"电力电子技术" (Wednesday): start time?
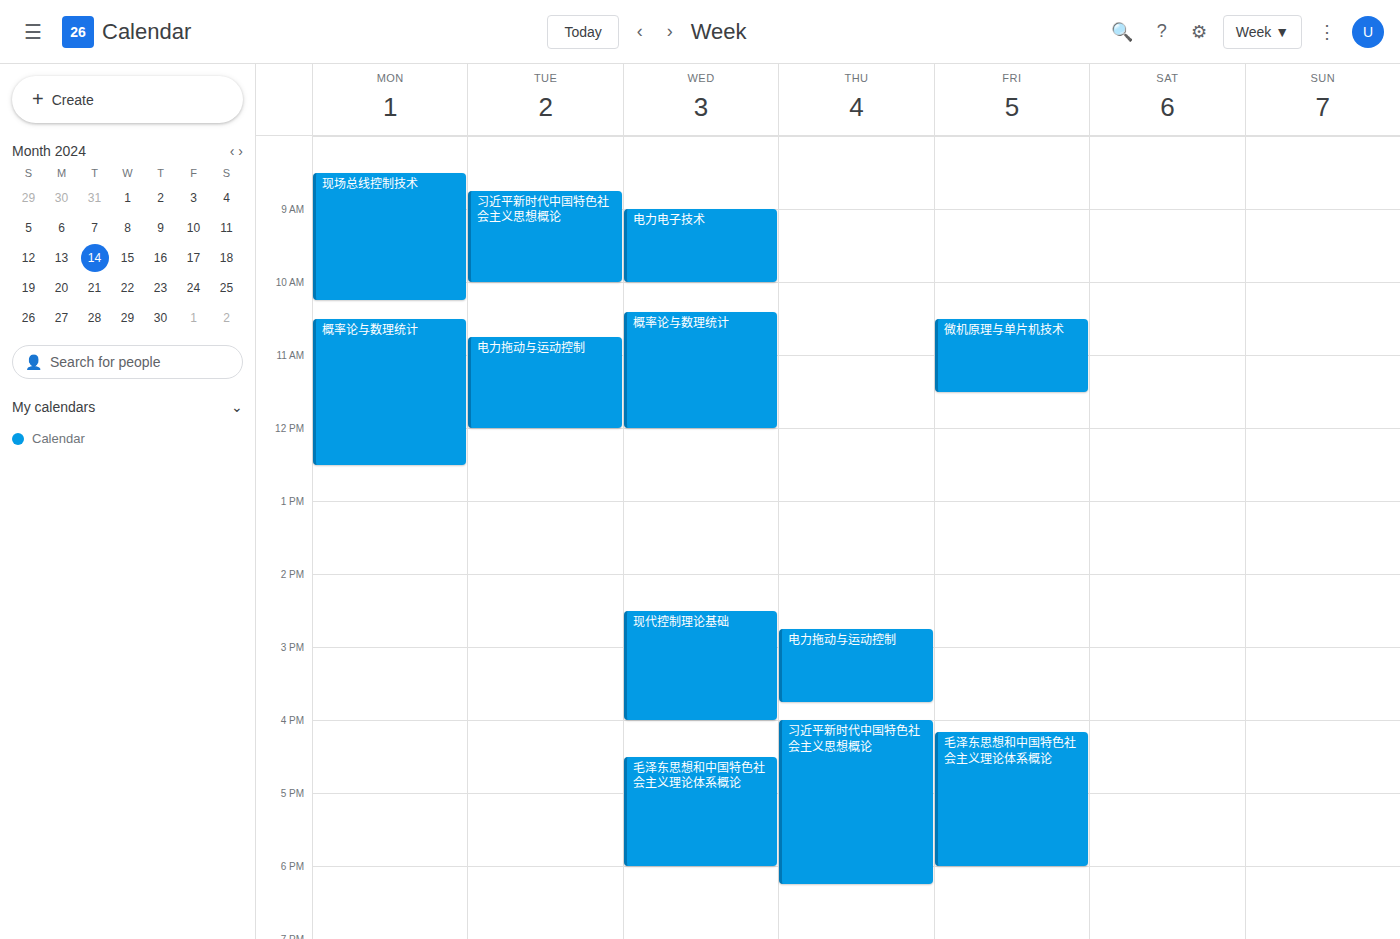
09:00